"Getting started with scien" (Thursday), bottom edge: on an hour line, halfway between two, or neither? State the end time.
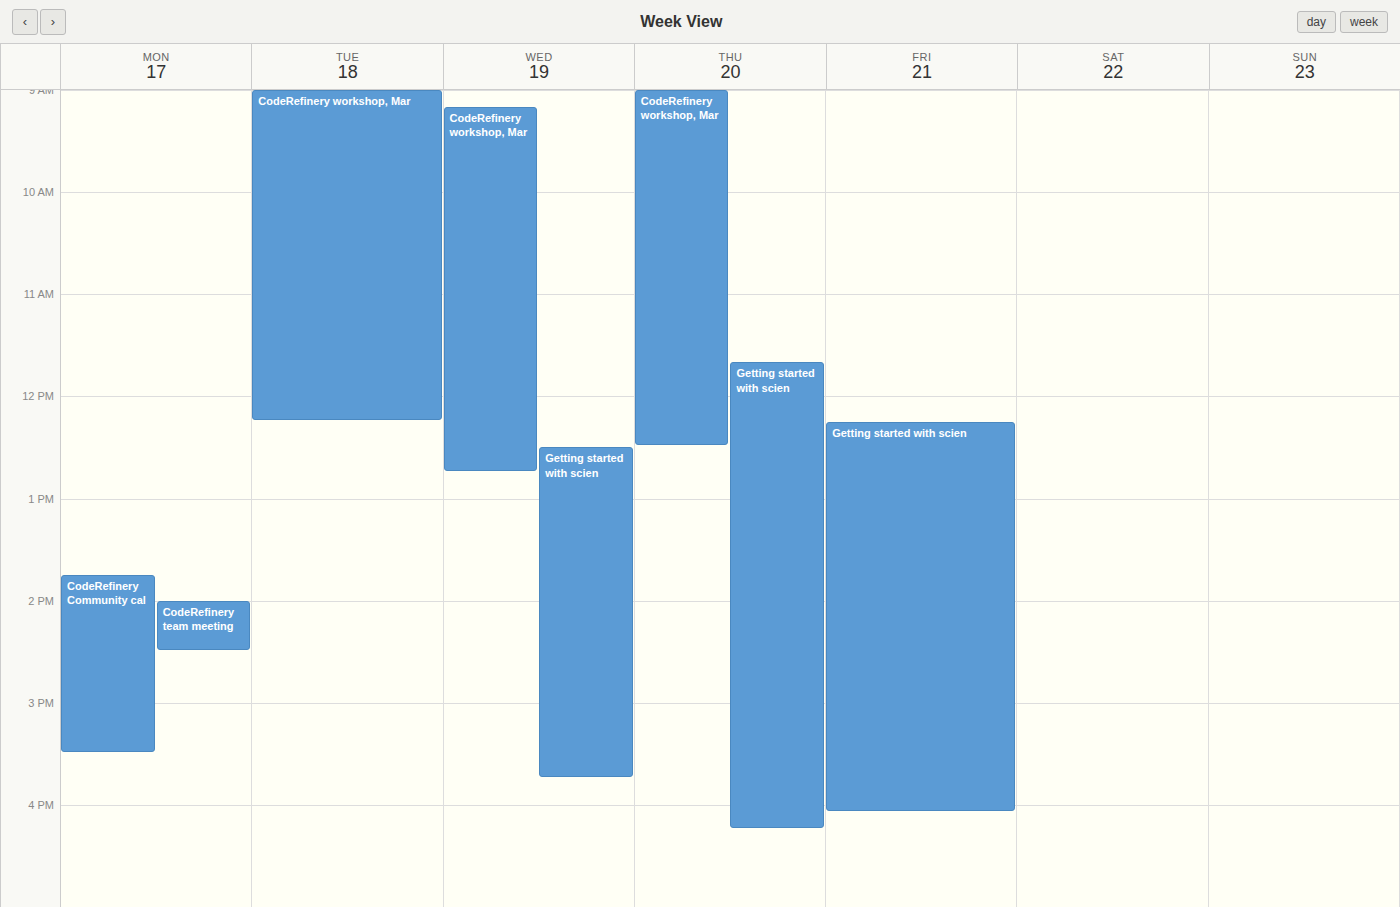
4:15 PM -- neither: a quarter of the way from the 4 PM line to the 5 PM line.